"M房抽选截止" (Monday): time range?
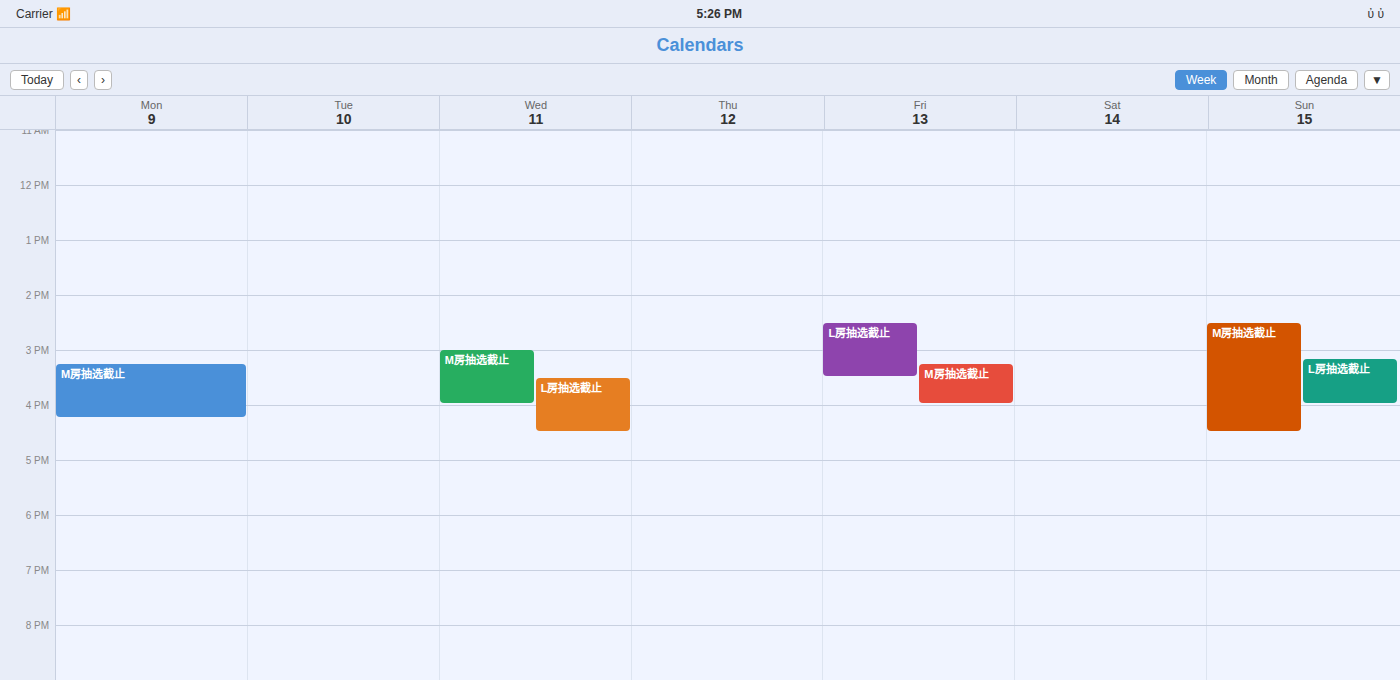
15:15 to 16:15